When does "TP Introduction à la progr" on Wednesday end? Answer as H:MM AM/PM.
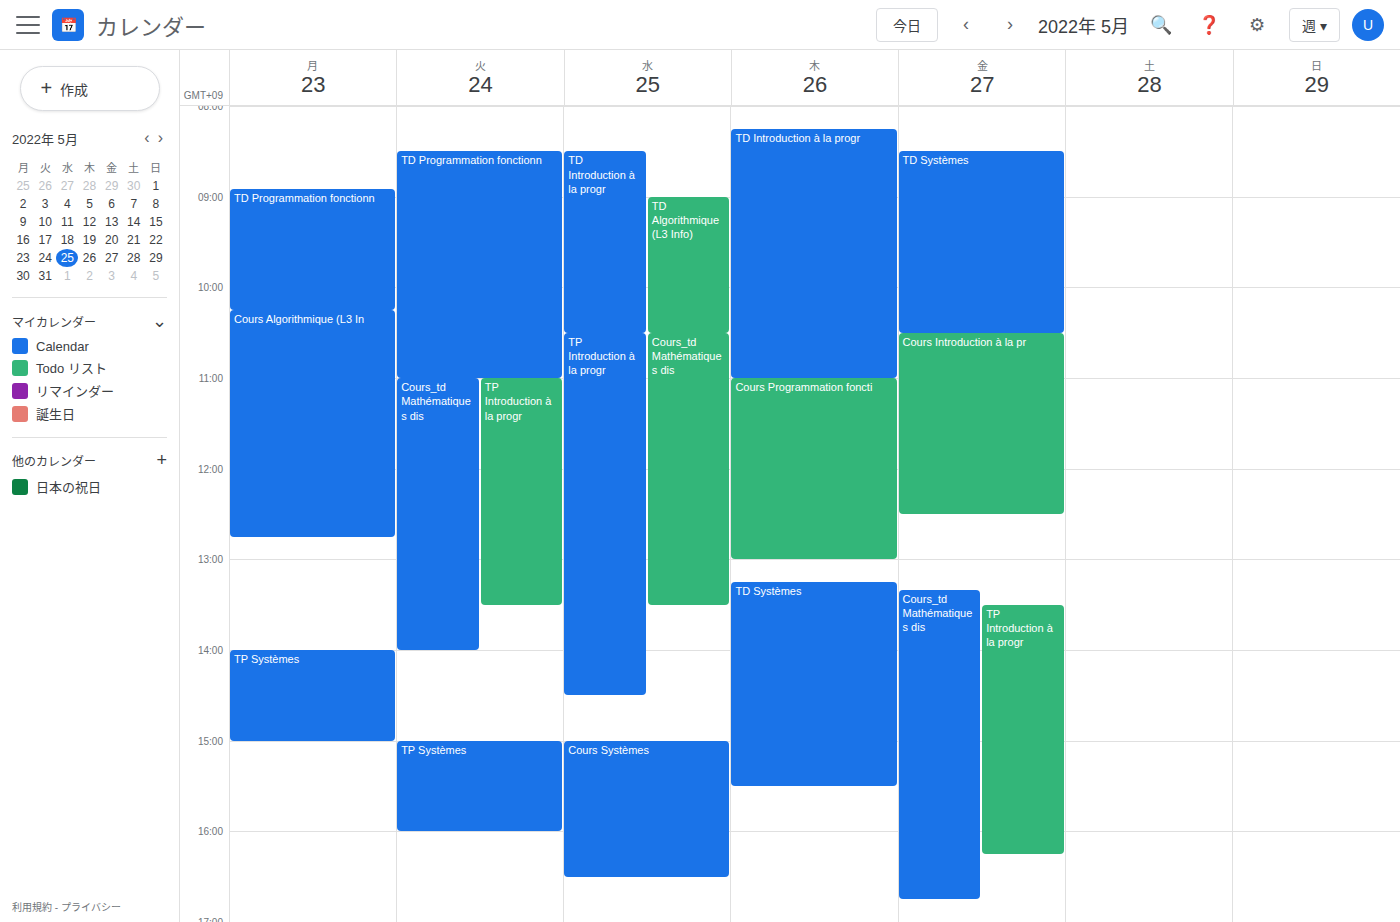
2:30 PM